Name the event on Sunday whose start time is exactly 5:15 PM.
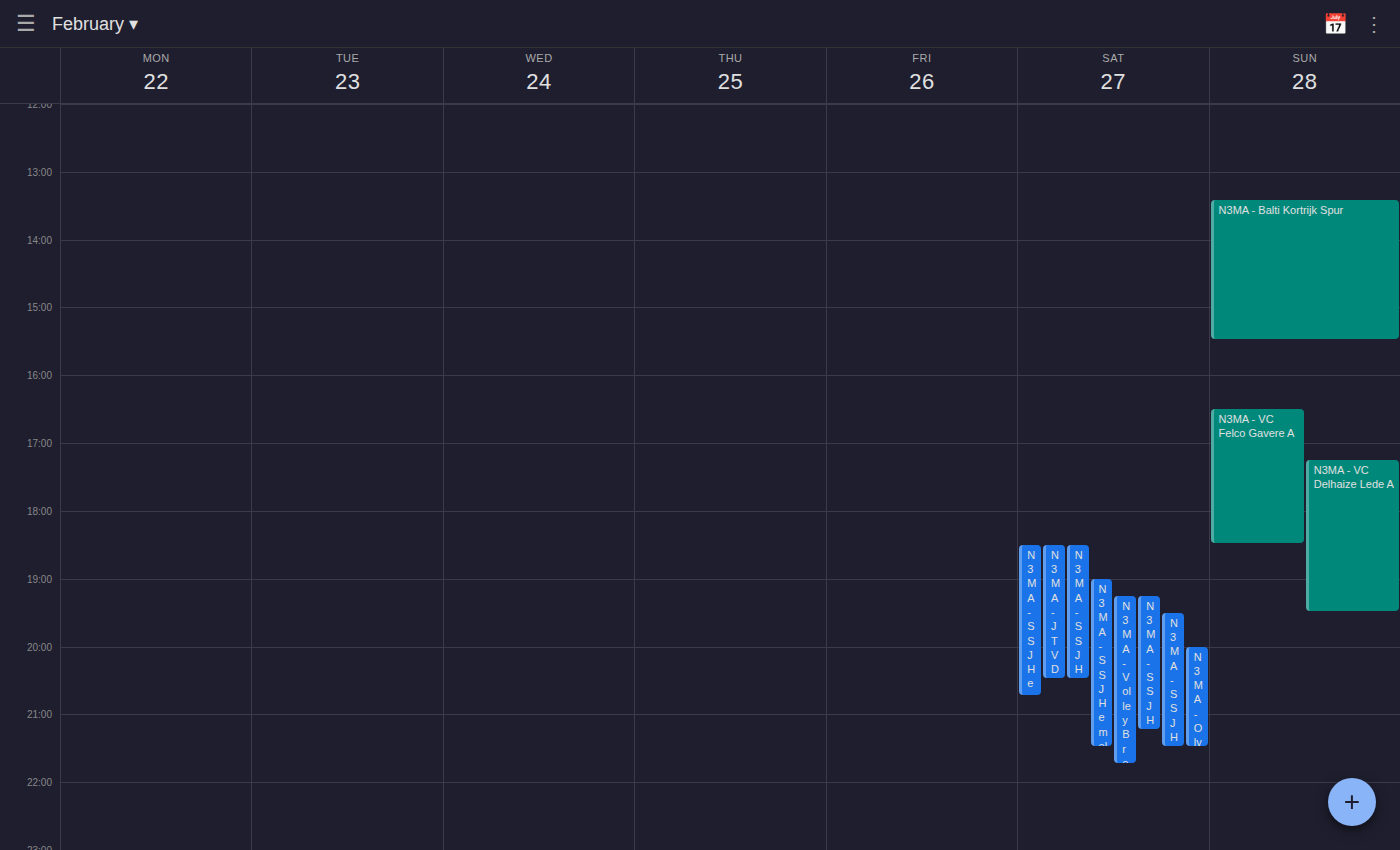
"N3MA - VC Delhaize Lede A"